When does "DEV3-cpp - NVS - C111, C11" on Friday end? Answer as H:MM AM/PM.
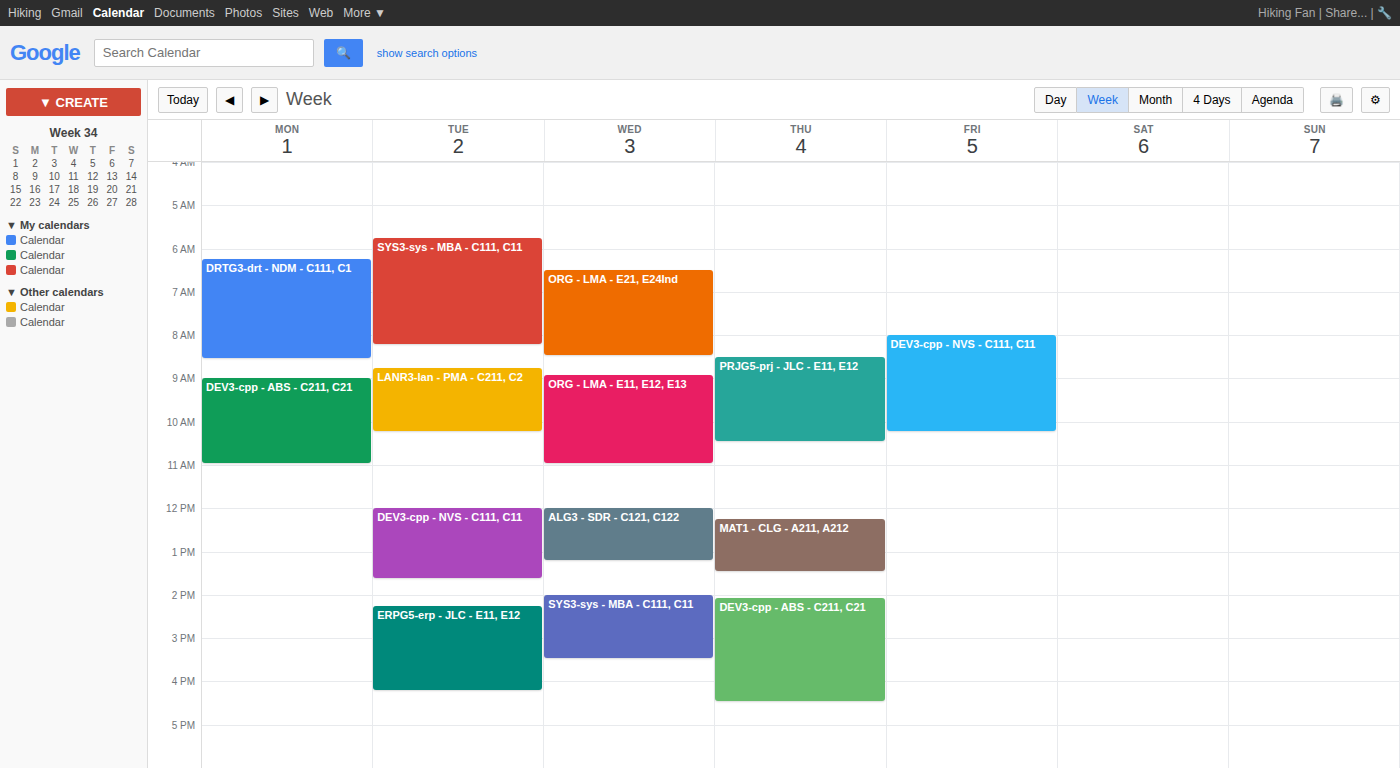
10:15 AM